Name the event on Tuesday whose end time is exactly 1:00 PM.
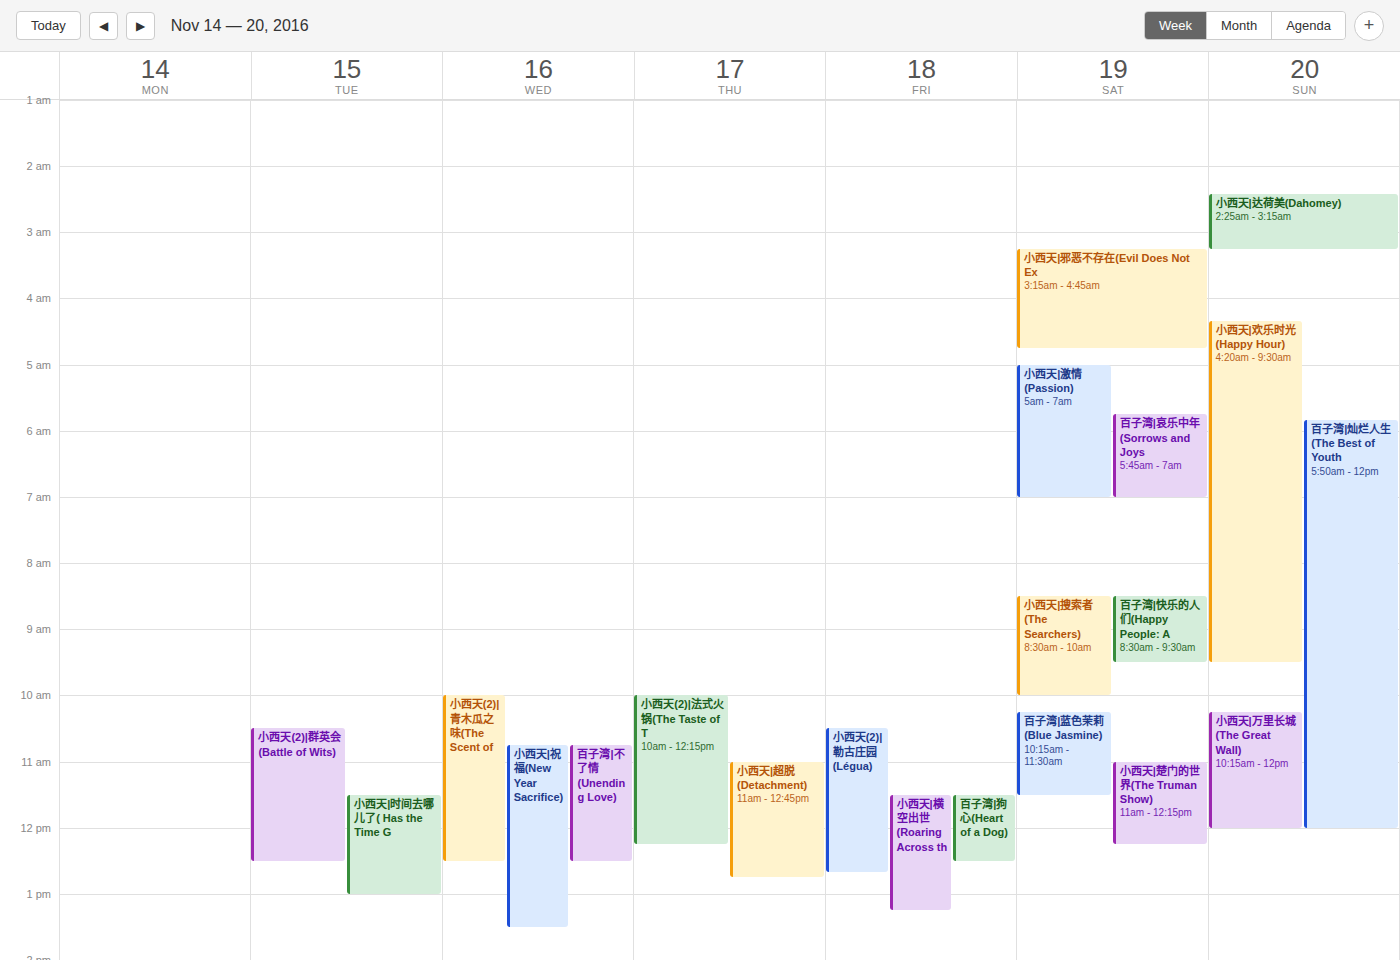
"小西天|时间去哪儿了( Has the Time G"